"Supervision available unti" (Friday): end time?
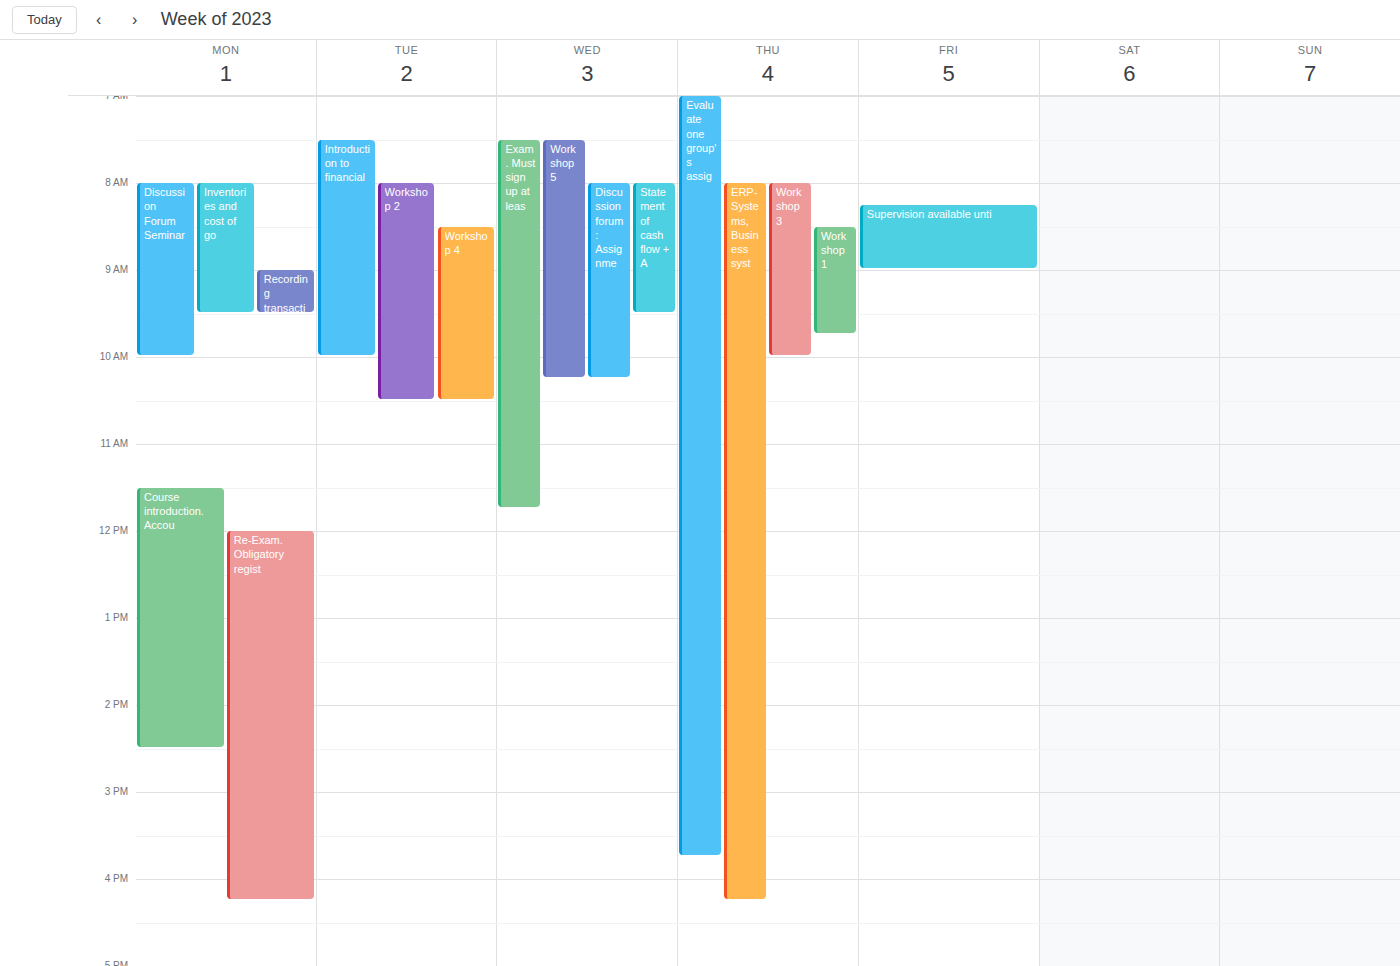
09:00